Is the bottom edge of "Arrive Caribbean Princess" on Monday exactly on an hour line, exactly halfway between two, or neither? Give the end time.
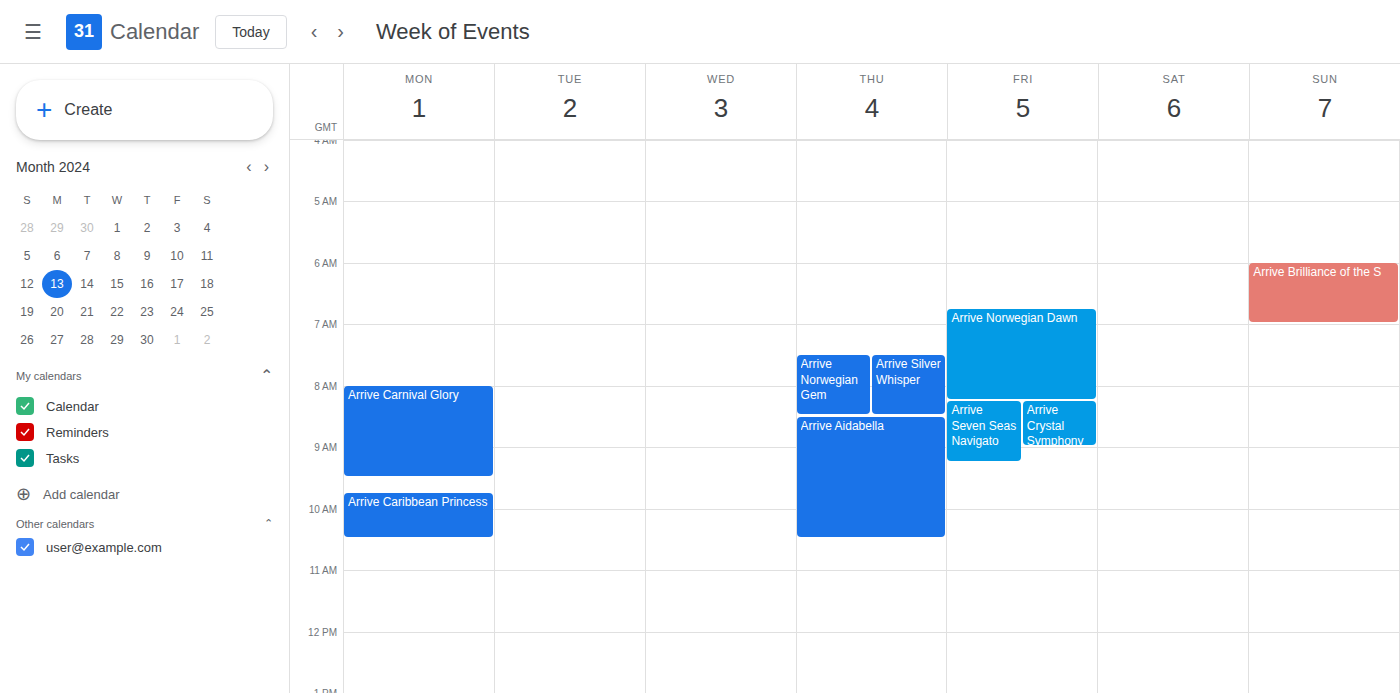
10:30 AM -- halfway between the 10 AM and 11 AM lines.